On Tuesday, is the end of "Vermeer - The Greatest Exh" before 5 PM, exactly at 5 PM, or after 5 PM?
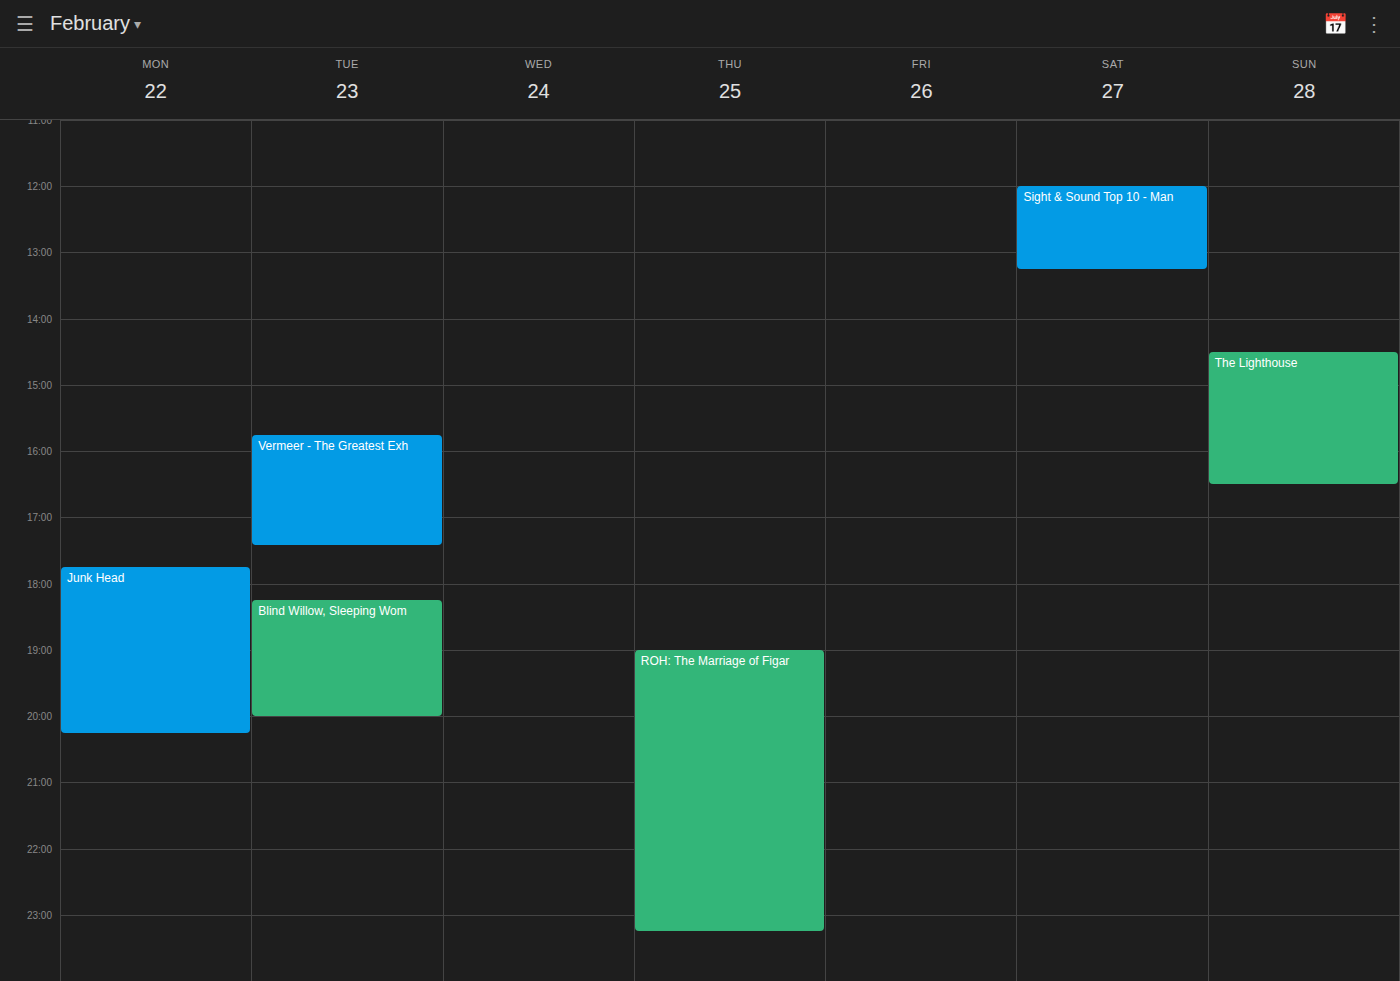
5:25 PM -- after 5 PM, 25 minutes below the 5 PM line.